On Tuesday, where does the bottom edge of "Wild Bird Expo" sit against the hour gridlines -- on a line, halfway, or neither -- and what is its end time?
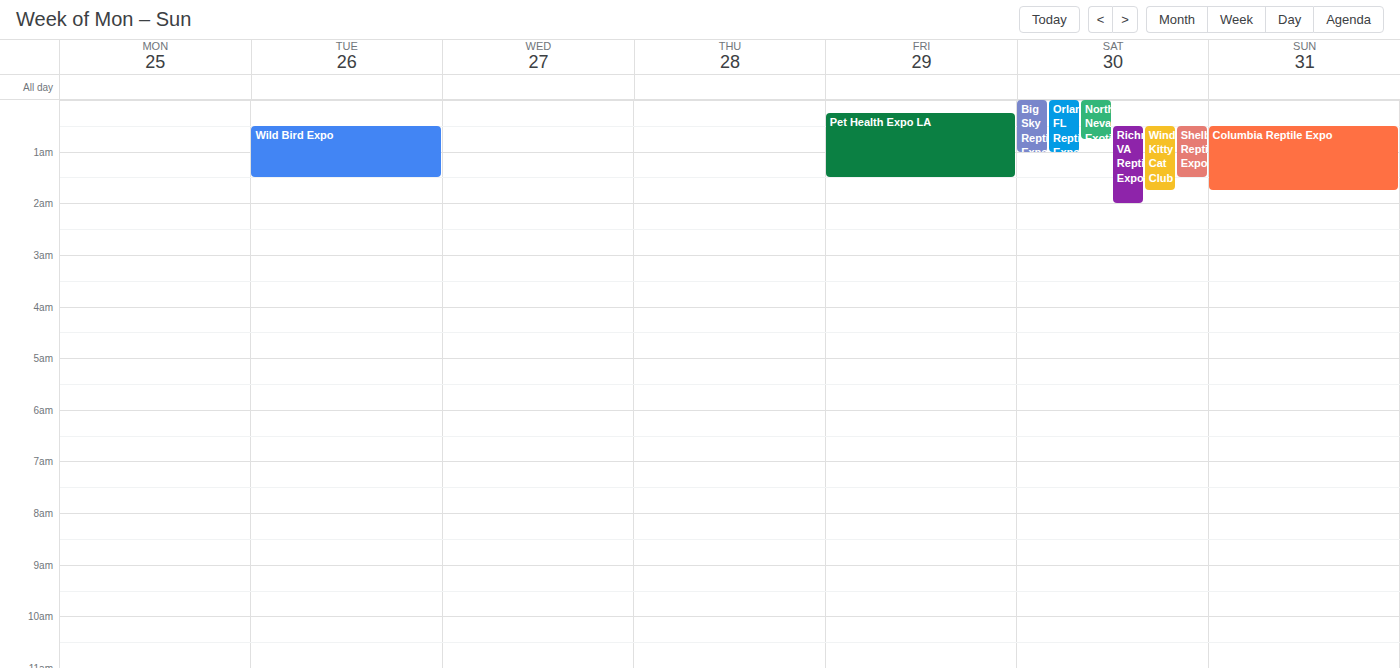
1:30 AM -- halfway between the 1 AM and 2 AM lines.